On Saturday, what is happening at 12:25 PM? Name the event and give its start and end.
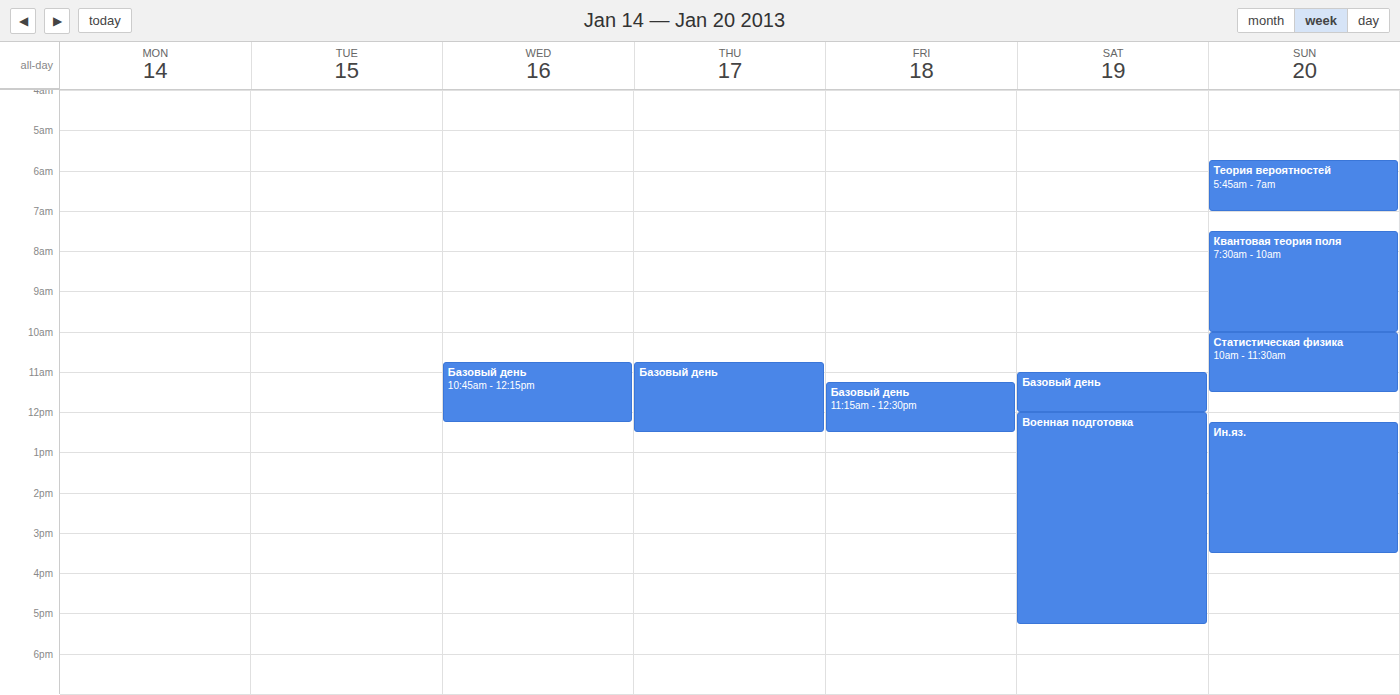
"Военная подготовка", 12:00 PM to 5:15 PM